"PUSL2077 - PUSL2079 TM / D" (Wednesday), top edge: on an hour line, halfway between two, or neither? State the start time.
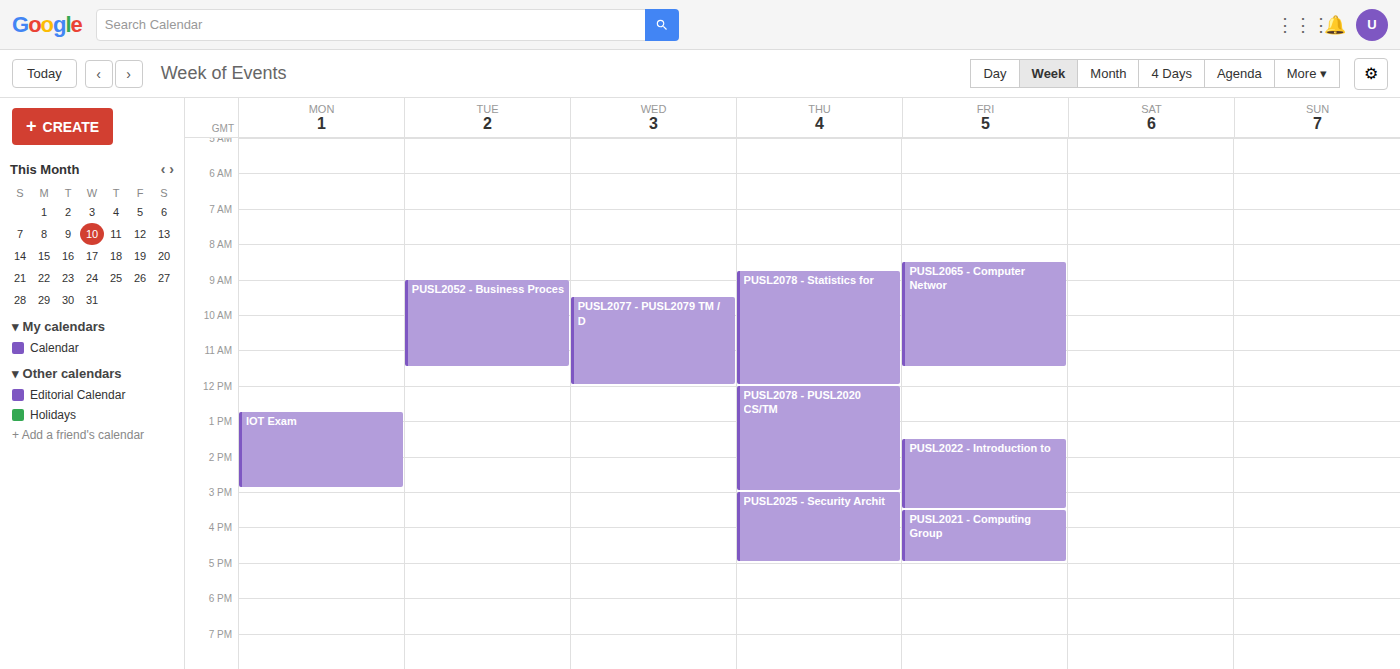
9:30 AM -- halfway between the 9 AM and 10 AM lines.